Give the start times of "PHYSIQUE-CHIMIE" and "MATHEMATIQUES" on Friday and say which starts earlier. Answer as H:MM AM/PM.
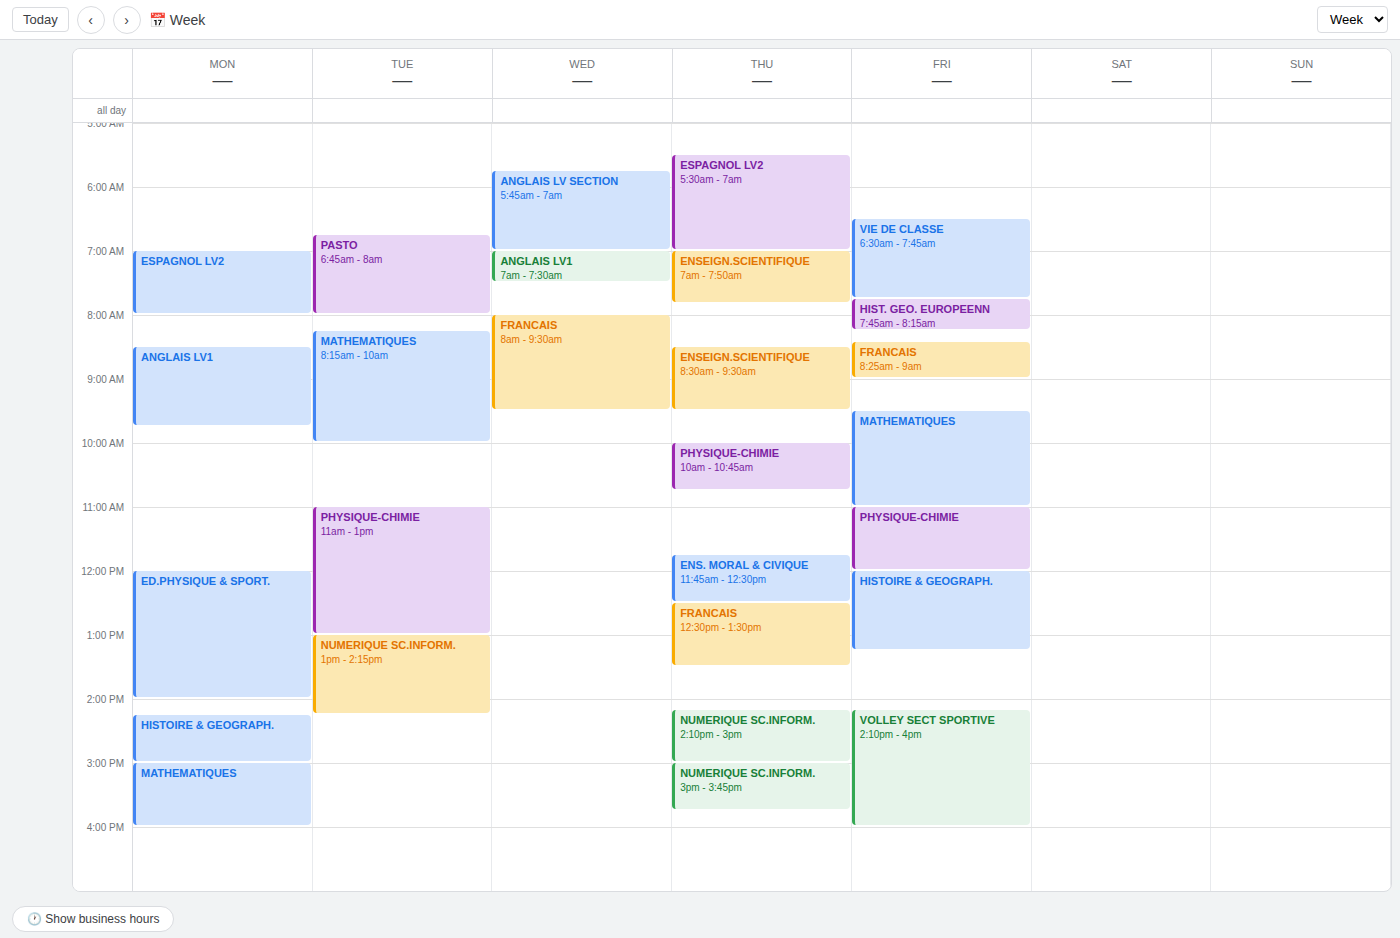
"MATHEMATIQUES" 9:30 AM; "PHYSIQUE-CHIMIE" 11:00 AM.